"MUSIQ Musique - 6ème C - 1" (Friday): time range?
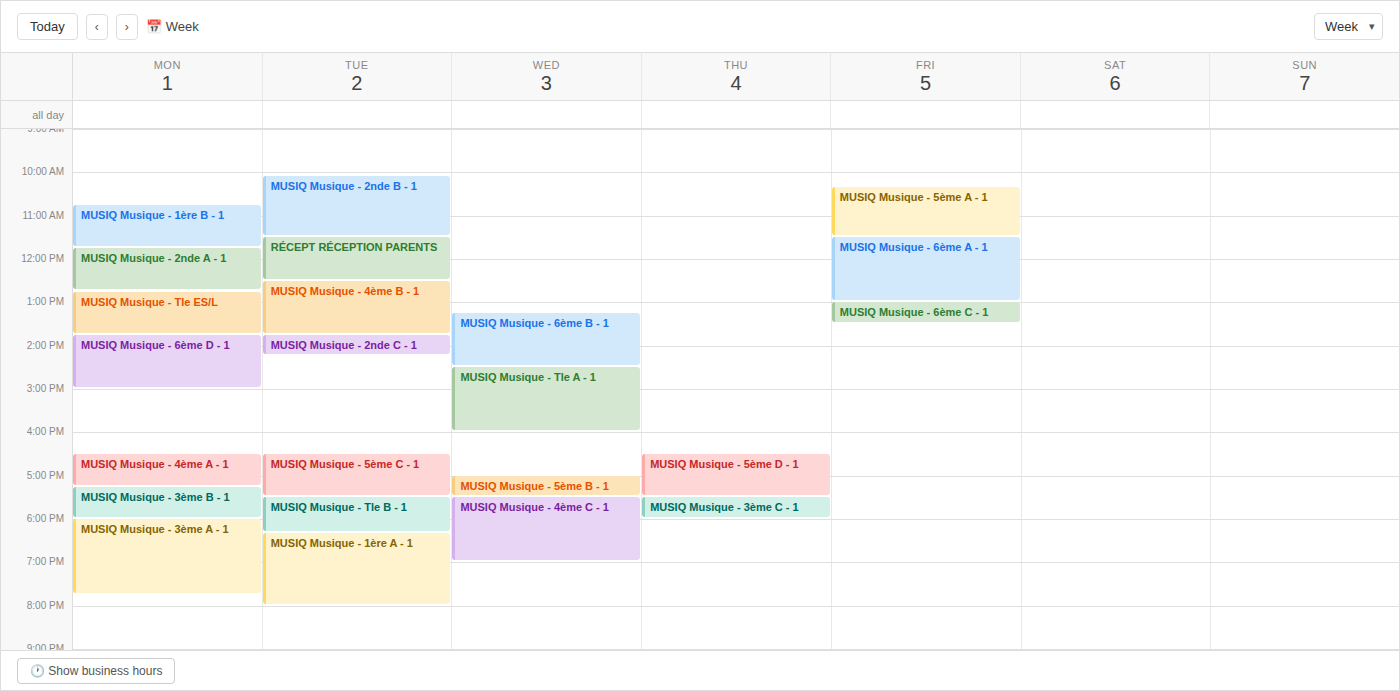
13:00 to 13:30